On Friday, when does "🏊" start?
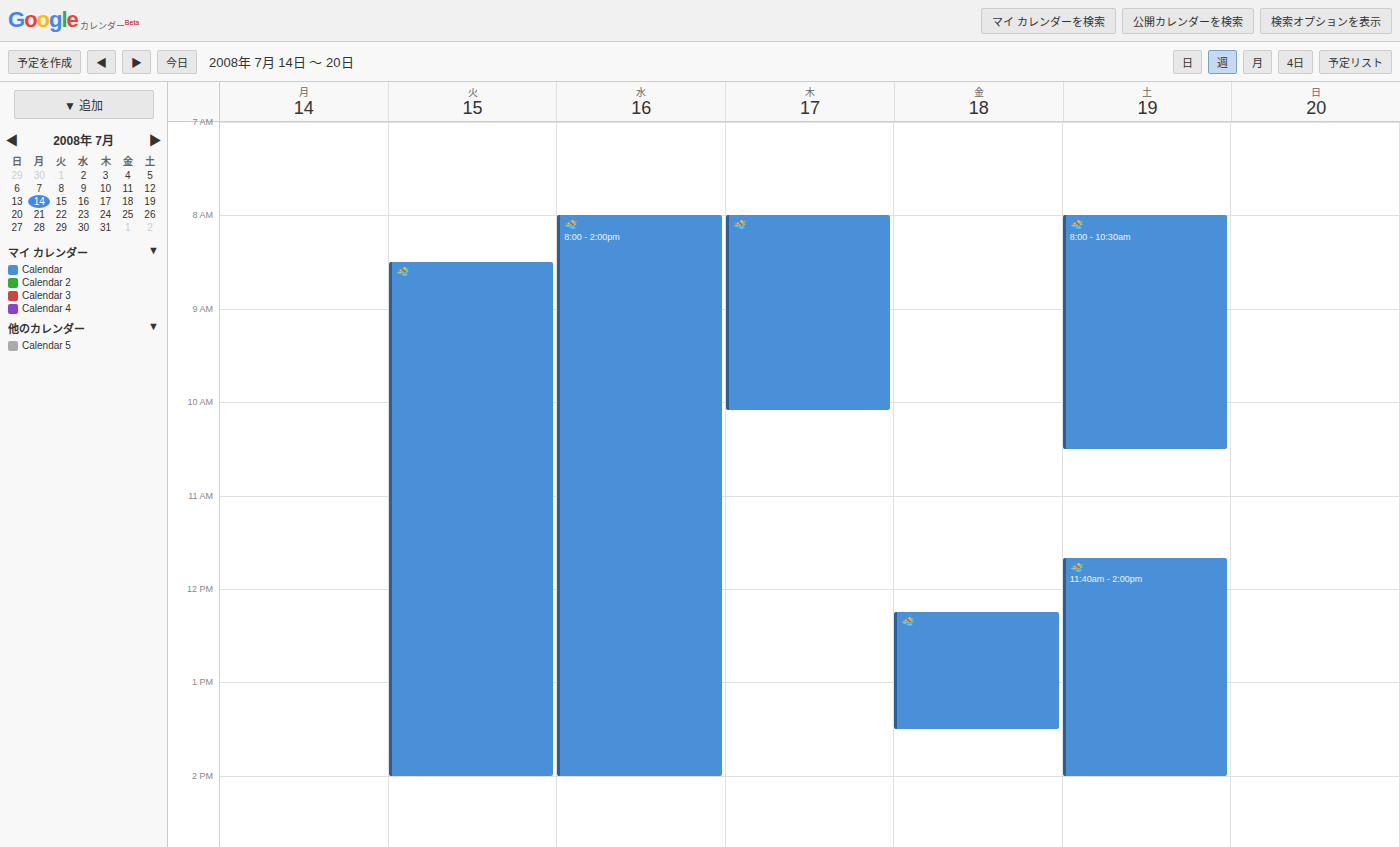
12:15 PM